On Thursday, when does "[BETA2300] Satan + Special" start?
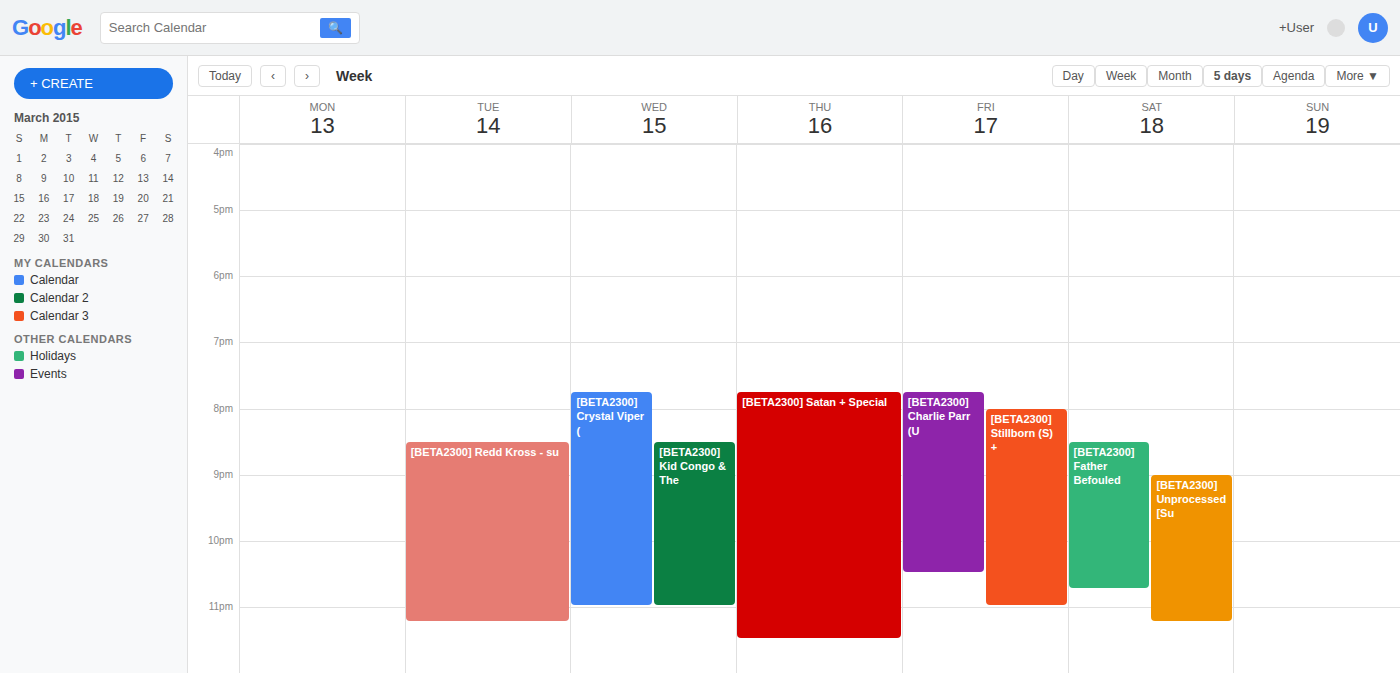
7:45 PM